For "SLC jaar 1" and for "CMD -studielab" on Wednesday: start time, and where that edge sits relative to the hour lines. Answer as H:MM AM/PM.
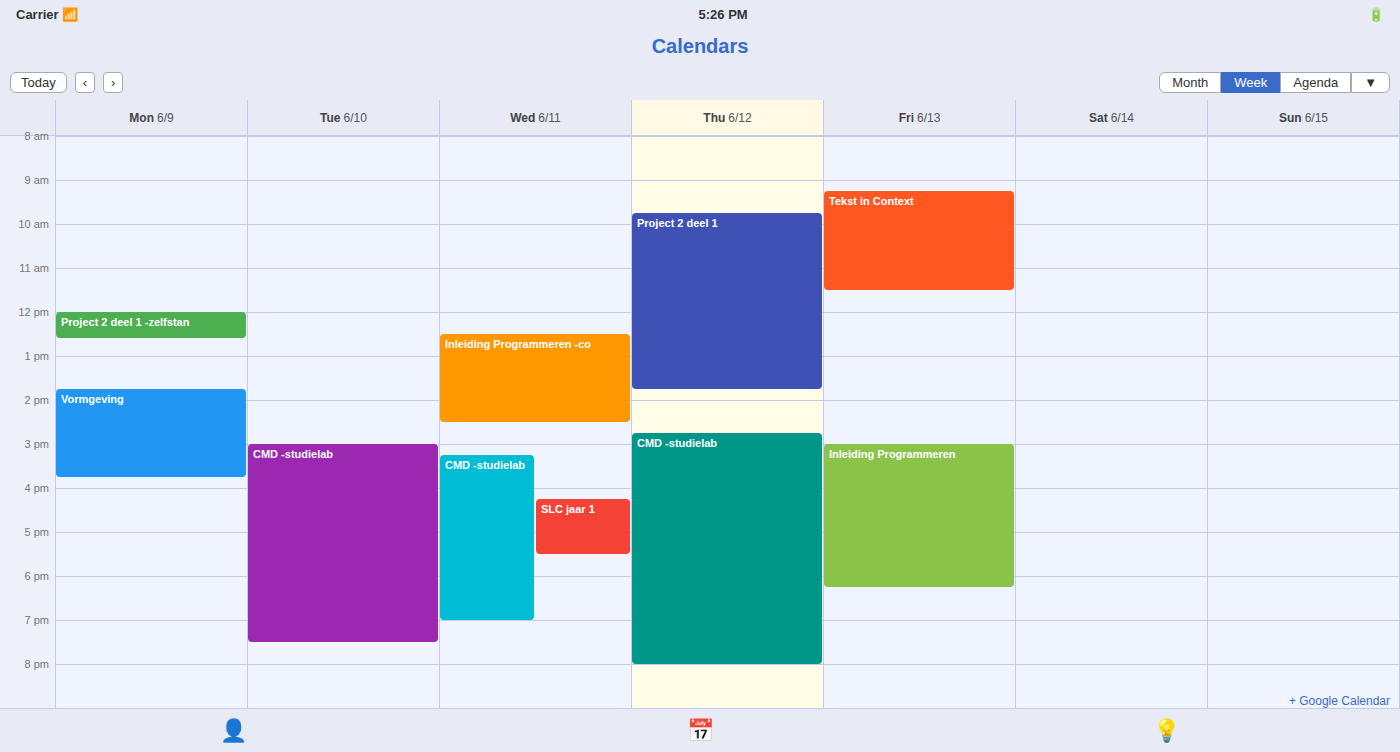
"SLC jaar 1": 4:15 PM, neither: a quarter of the way from the 4 PM line to the 5 PM line. "CMD -studielab": 3:15 PM, neither: a quarter of the way from the 3 PM line to the 4 PM line.